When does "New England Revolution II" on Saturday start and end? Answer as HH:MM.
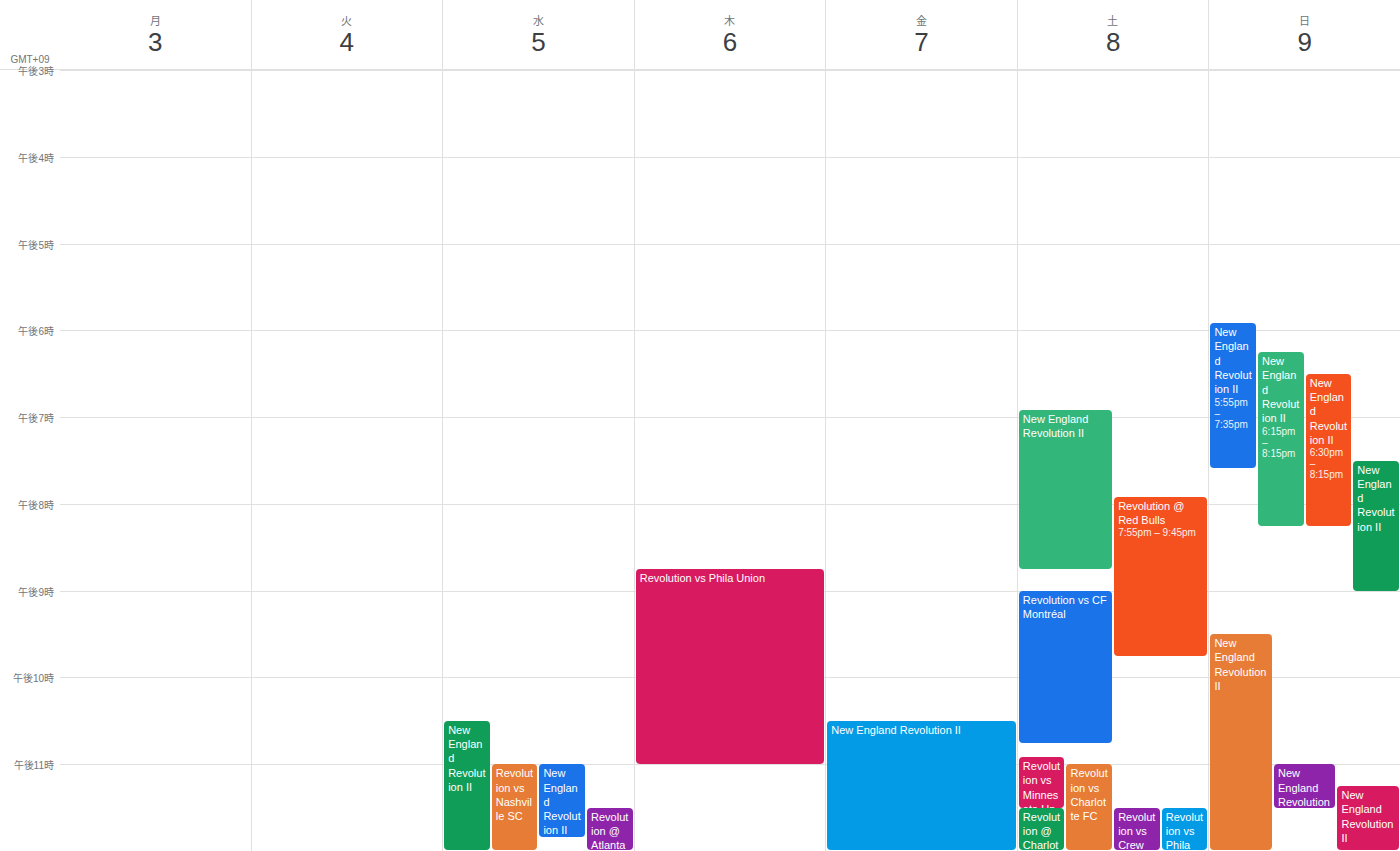
18:55 to 20:45